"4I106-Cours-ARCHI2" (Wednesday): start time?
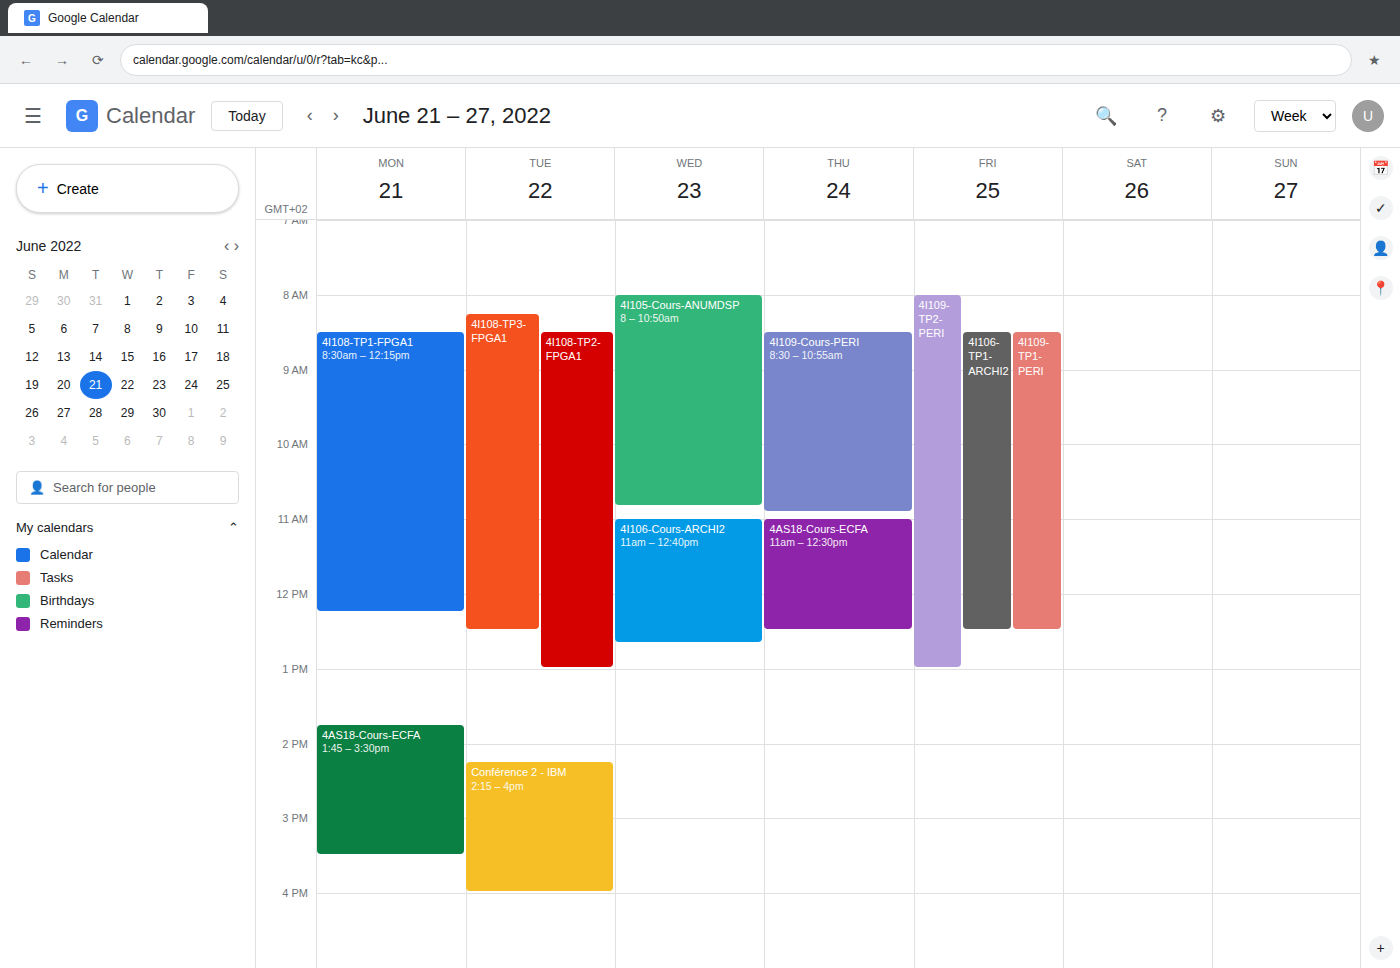
11:00 AM